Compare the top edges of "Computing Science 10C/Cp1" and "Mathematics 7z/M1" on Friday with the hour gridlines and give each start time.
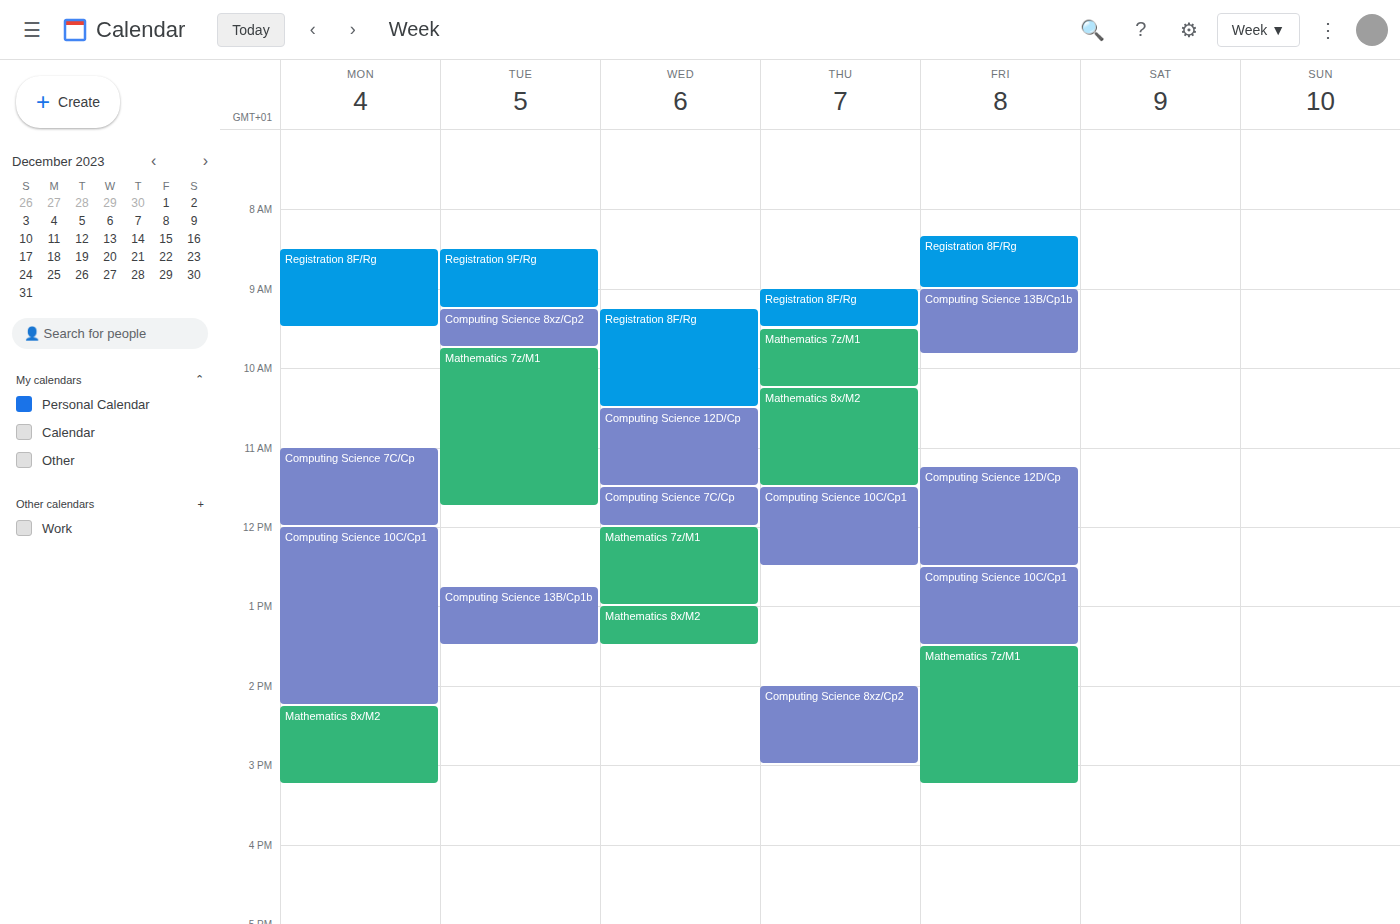
"Computing Science 10C/Cp1": 12:30 PM, halfway between the 12 PM and 1 PM lines. "Mathematics 7z/M1": 1:30 PM, halfway between the 1 PM and 2 PM lines.